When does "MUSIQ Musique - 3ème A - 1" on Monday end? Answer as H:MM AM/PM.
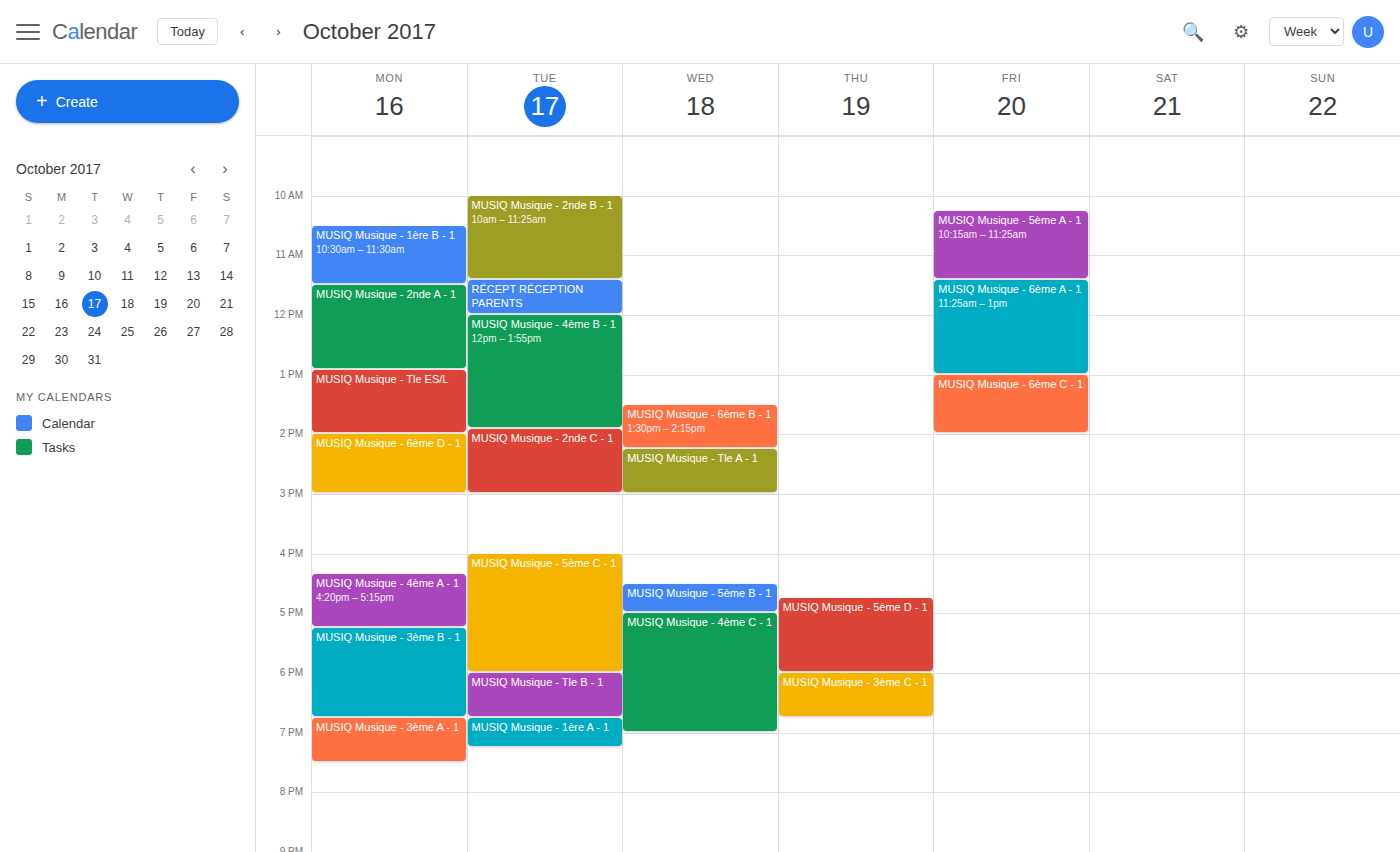
7:30 PM